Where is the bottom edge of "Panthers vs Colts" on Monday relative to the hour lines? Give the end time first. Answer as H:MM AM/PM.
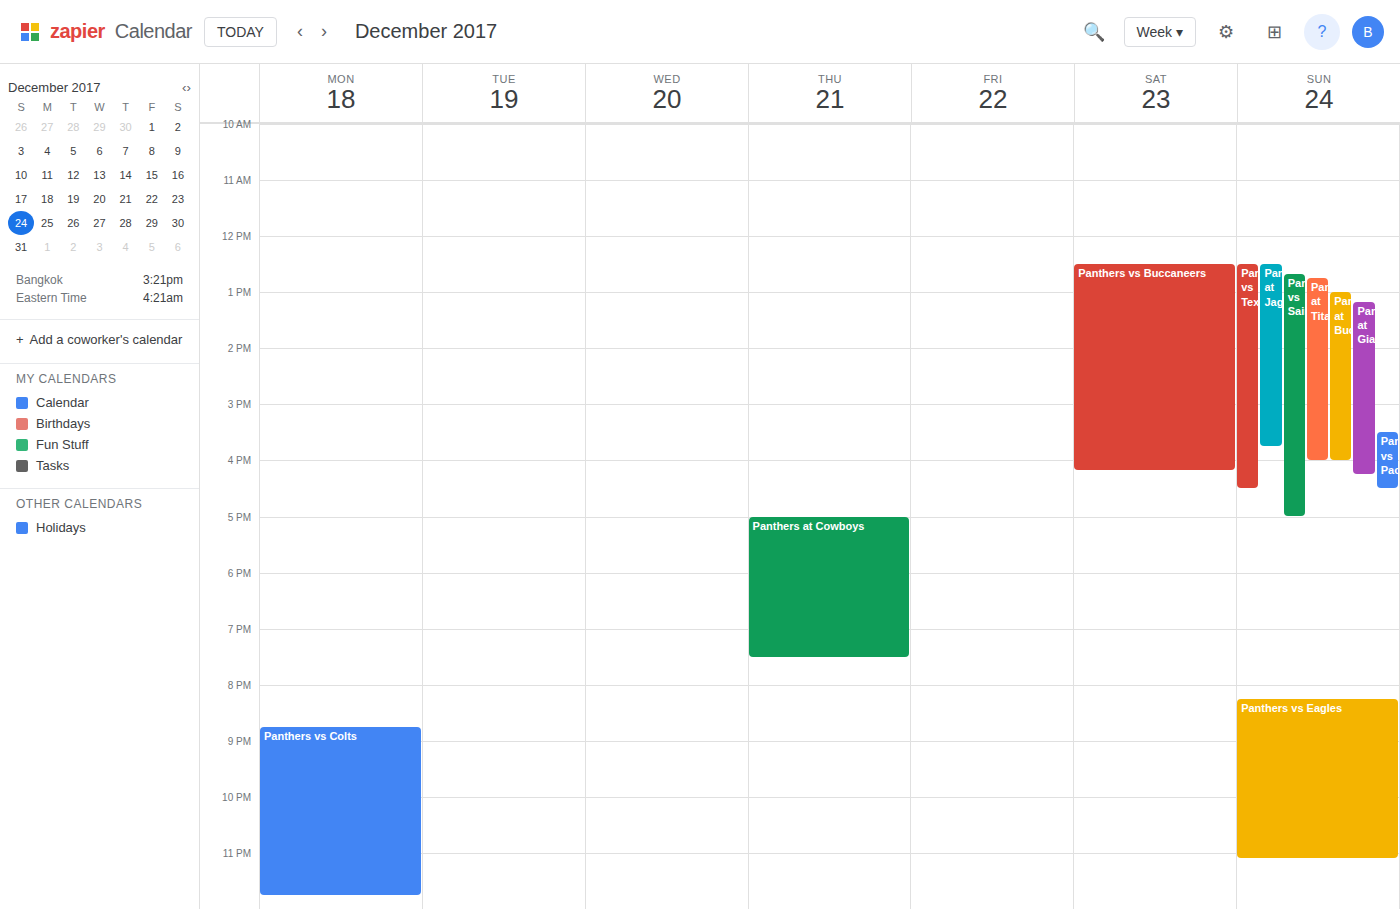
11:45 PM -- neither: three quarters of the way from the 11 PM line to the 12 AM line.